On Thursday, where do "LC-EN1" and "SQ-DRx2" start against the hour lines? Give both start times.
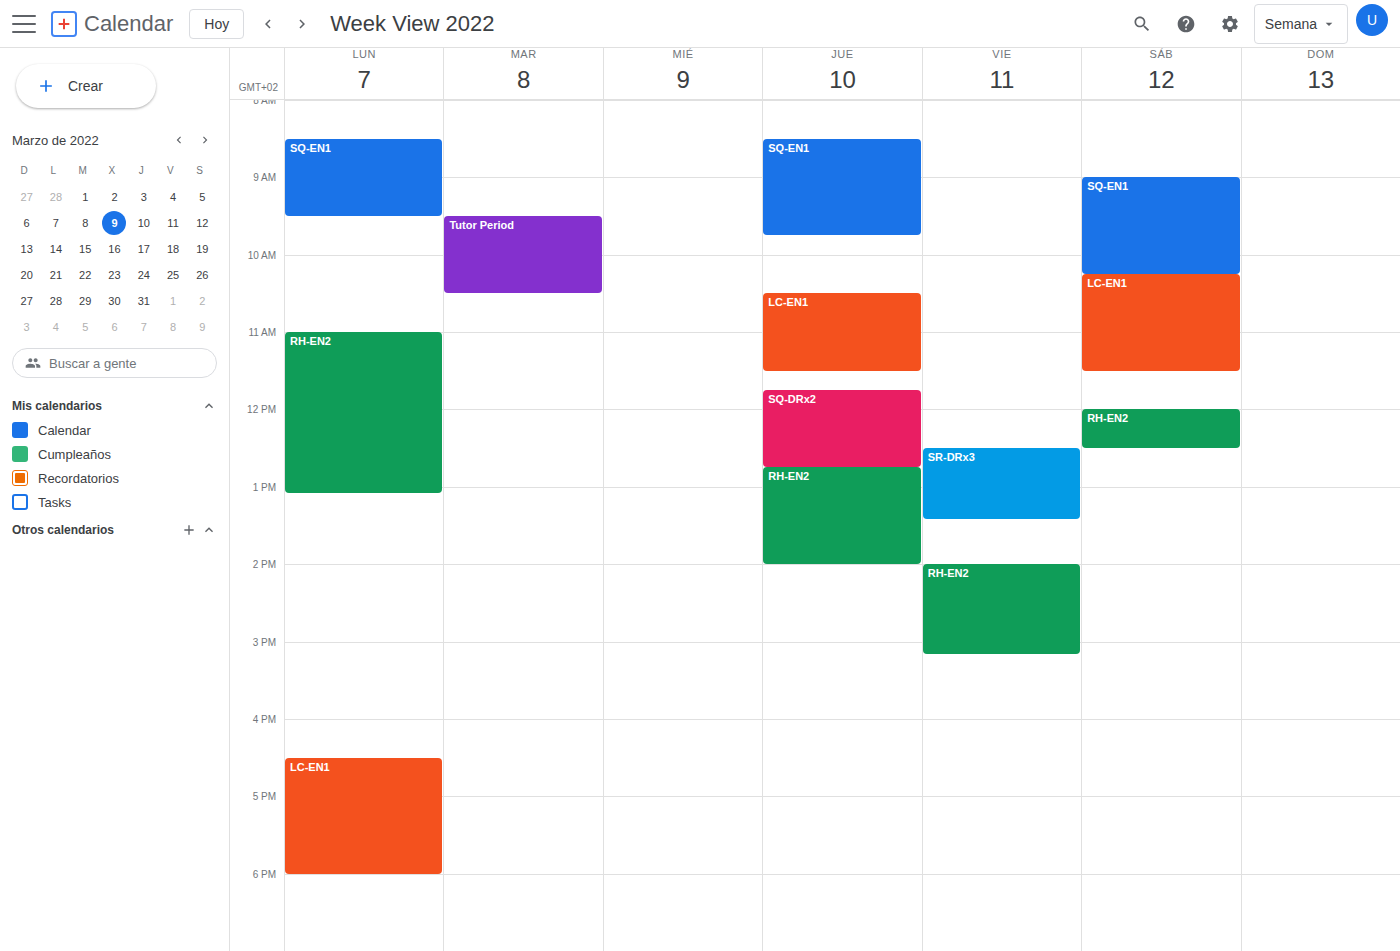
"LC-EN1": 10:30 AM, halfway between the 10 AM and 11 AM lines. "SQ-DRx2": 11:45 AM, neither: three quarters of the way from the 11 AM line to the 12 PM line.